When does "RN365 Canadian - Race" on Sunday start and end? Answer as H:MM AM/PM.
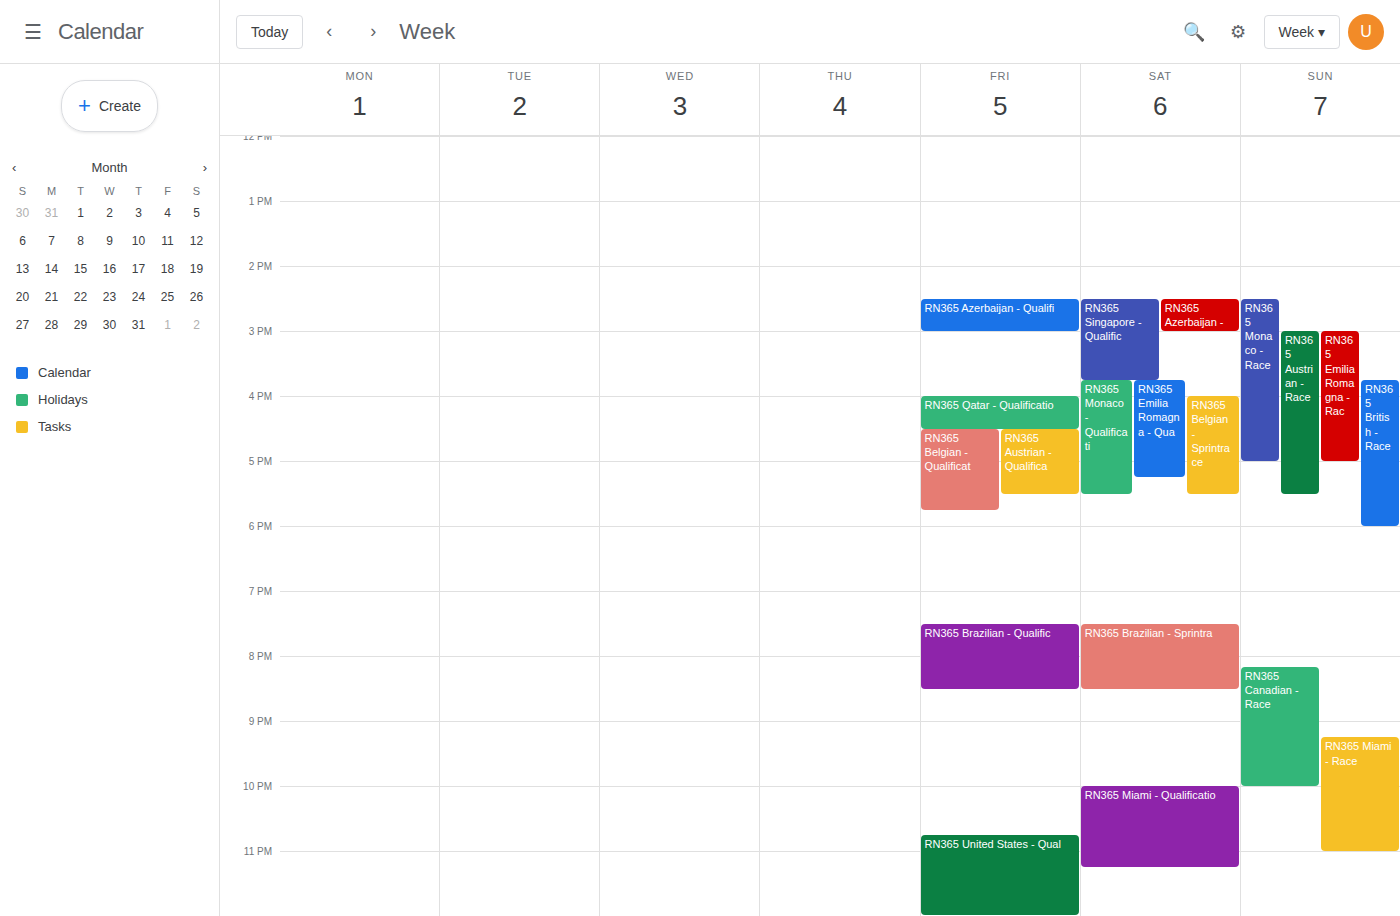
8:10 PM to 10:00 PM